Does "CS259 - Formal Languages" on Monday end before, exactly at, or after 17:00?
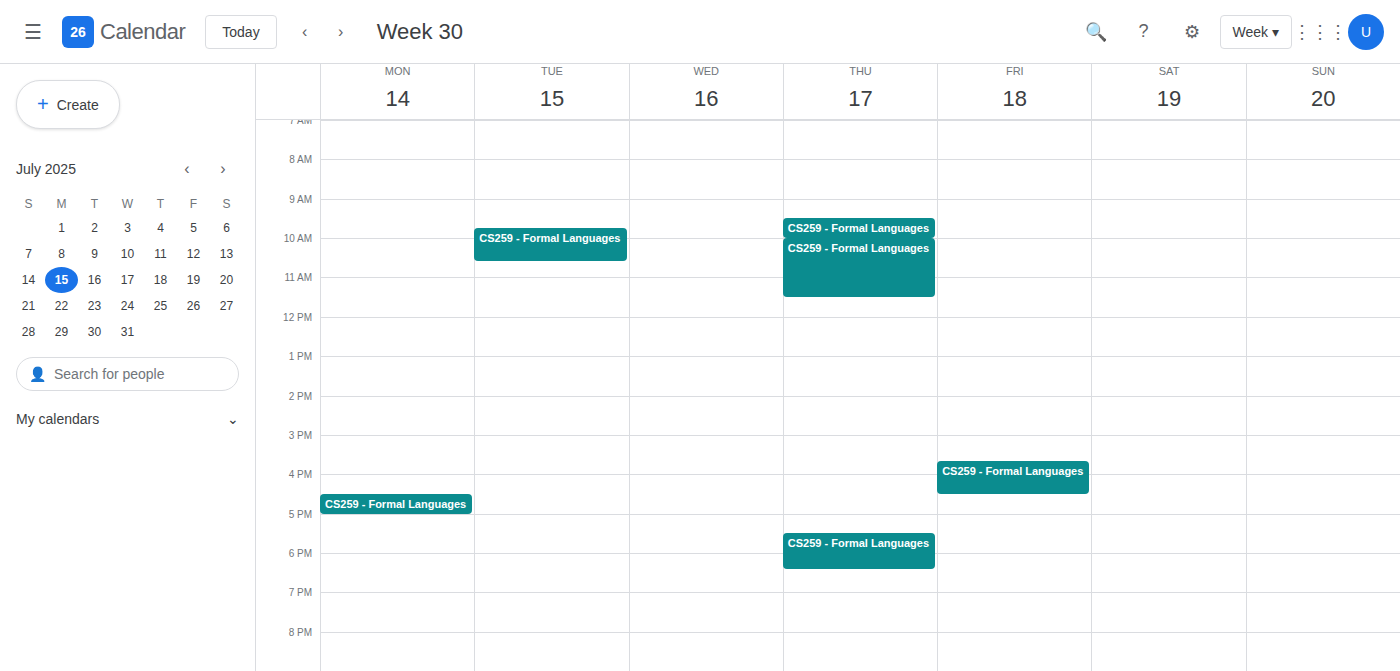
17:00 -- exactly at 17:00, on the 17:00 line.